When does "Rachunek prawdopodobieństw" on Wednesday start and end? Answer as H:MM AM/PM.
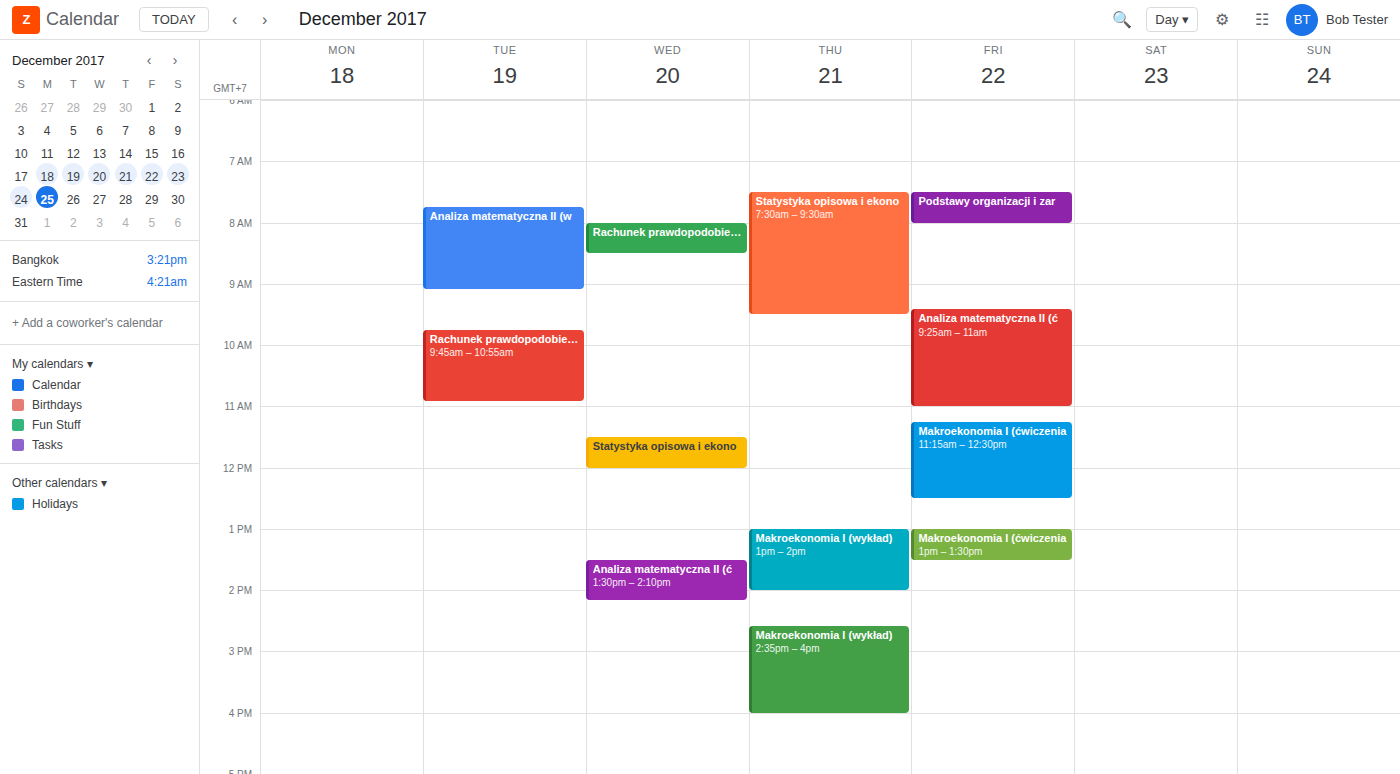
8:00 AM to 8:30 AM